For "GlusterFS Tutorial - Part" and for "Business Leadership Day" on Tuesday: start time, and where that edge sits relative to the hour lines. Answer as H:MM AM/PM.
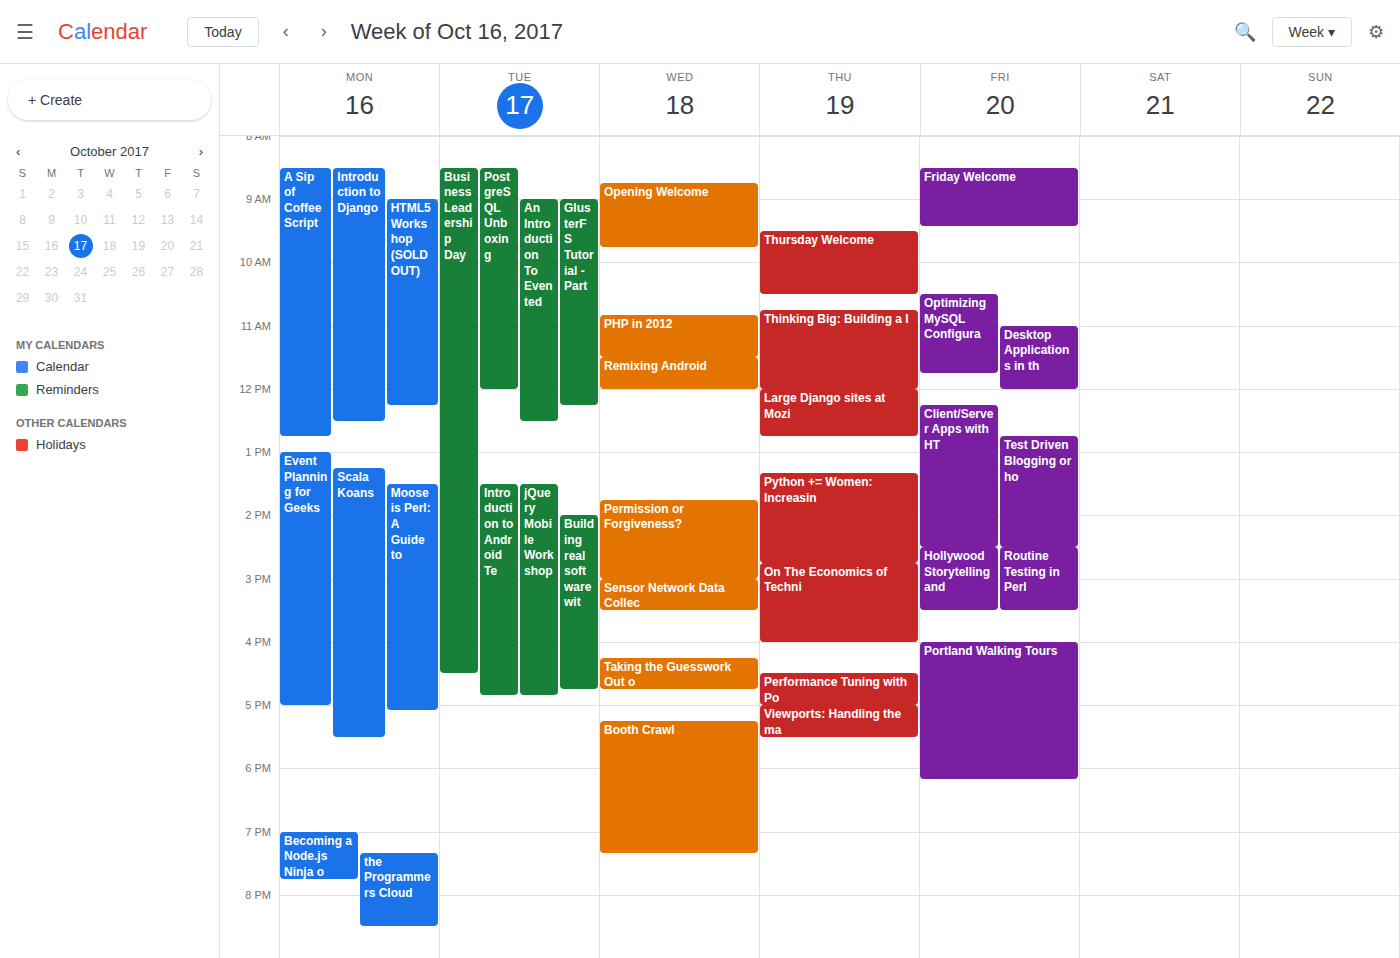
"GlusterFS Tutorial - Part": 9:00 AM, exactly on the 9 AM line. "Business Leadership Day": 8:30 AM, halfway between the 8 AM and 9 AM lines.